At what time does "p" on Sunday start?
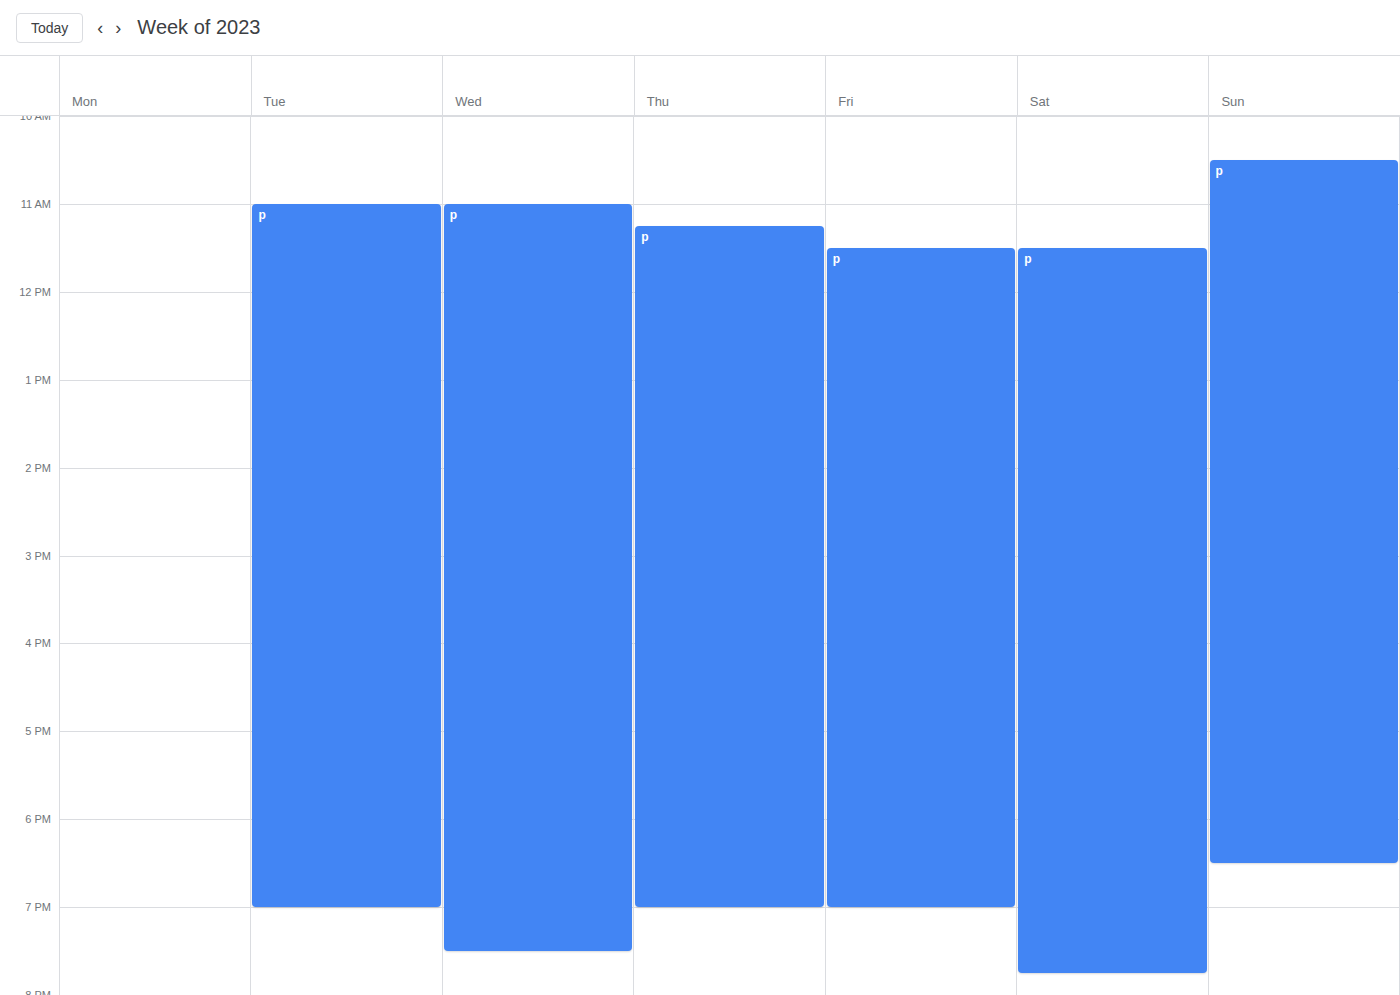
10:30 AM